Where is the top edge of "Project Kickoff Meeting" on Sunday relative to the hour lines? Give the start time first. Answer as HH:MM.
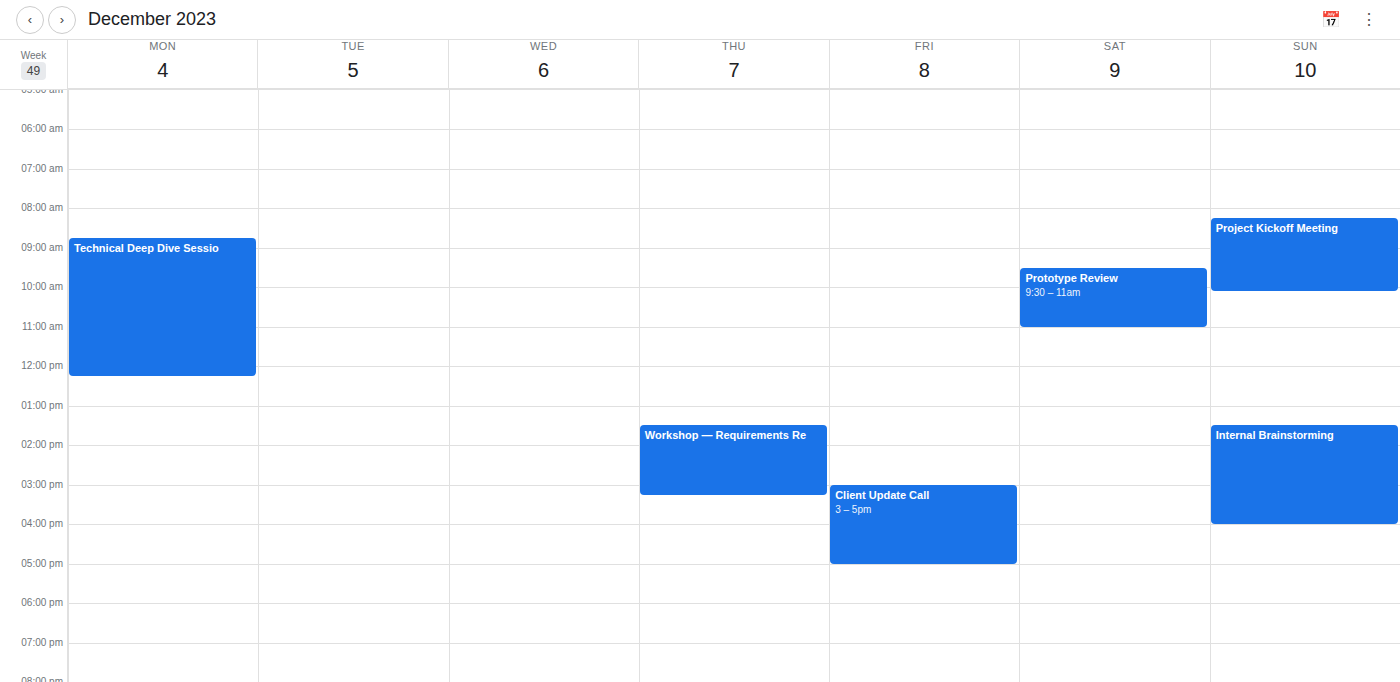
08:15 -- neither: a quarter of the way from the 08:00 line to the 09:00 line.